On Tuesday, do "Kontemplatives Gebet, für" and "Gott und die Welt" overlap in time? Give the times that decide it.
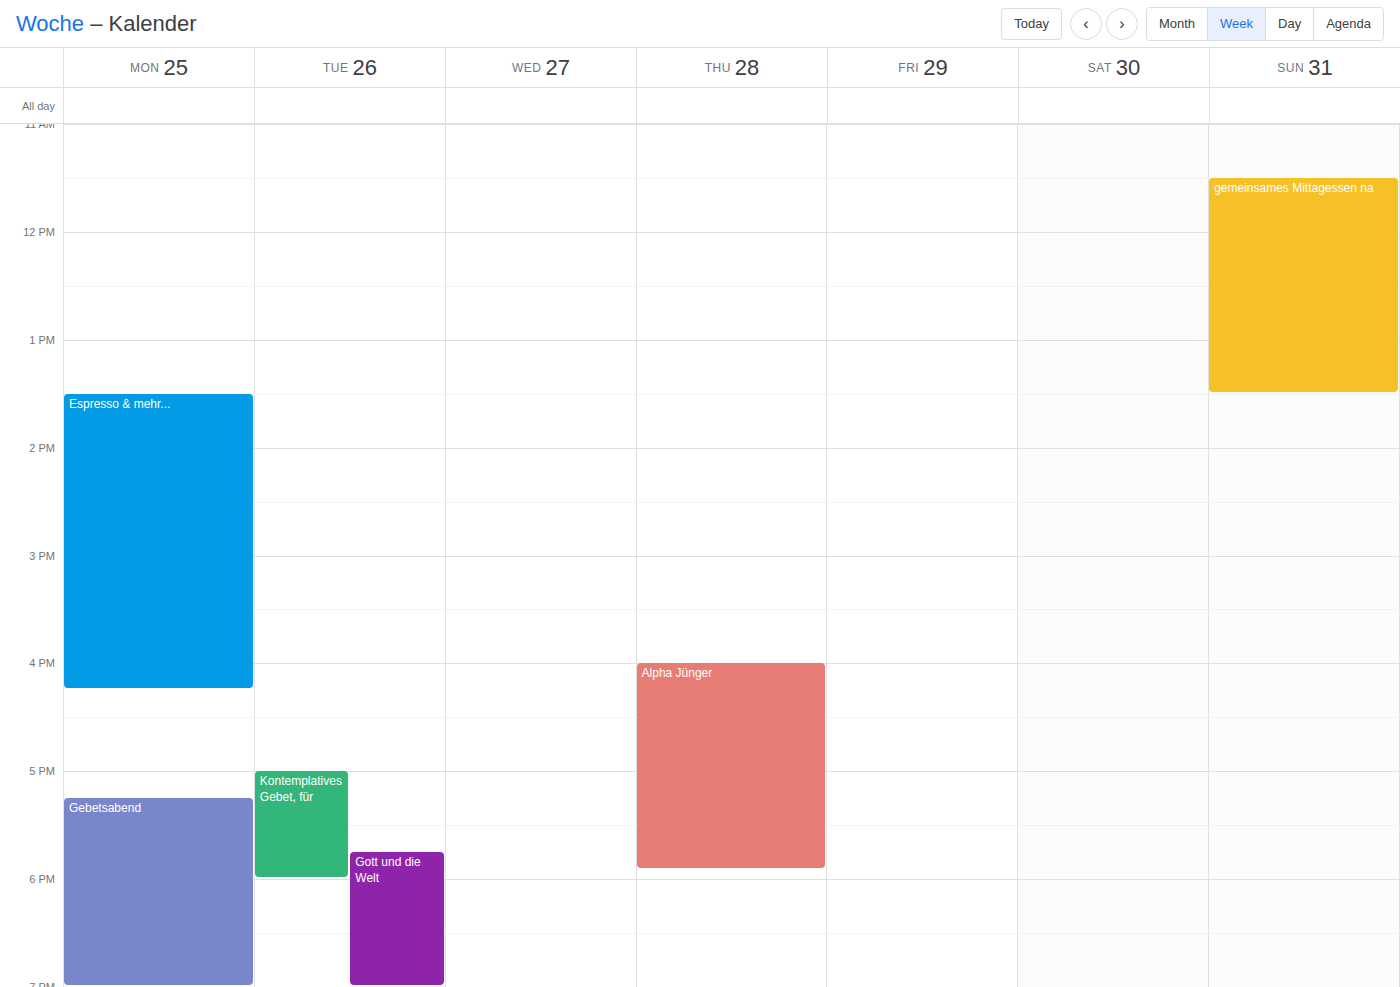
"Gott und die Welt" starts at 5:45 PM, before "Kontemplatives Gebet, für" ends at 6:00 PM -- they overlap.